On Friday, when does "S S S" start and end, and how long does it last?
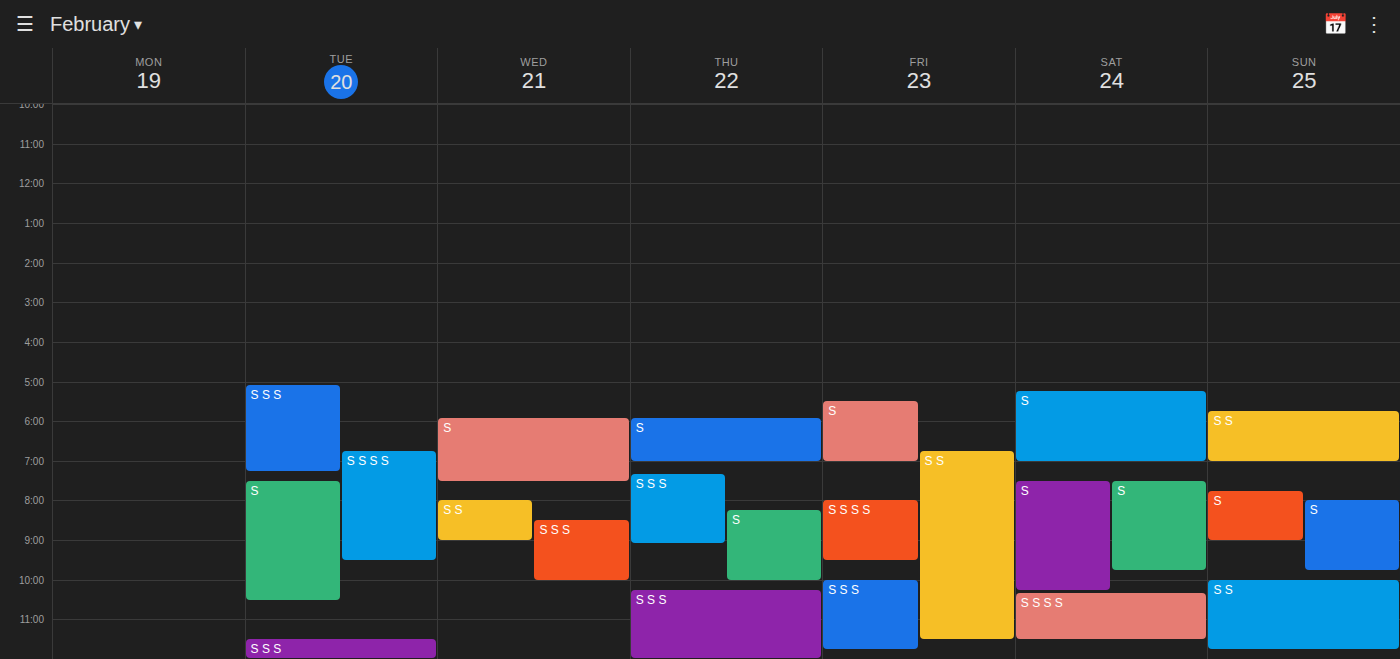
10:00 PM to 11:45 PM, 1 hour 45 minutes